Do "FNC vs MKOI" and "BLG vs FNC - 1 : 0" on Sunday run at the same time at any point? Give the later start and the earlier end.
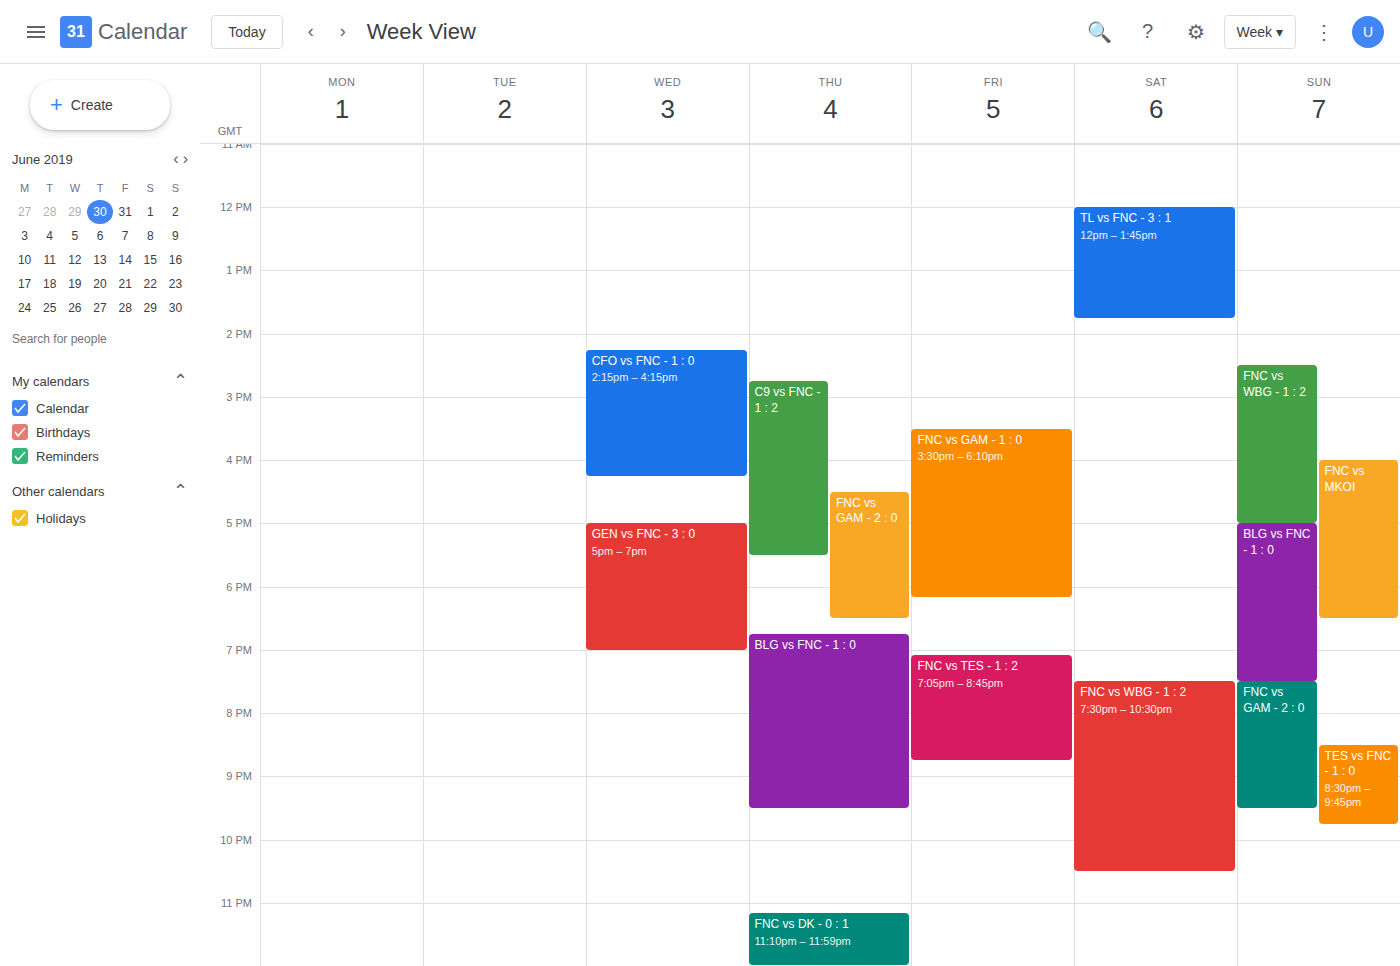
"BLG vs FNC - 1 : 0" starts at 5:00 PM, before "FNC vs MKOI" ends at 6:30 PM -- they overlap.